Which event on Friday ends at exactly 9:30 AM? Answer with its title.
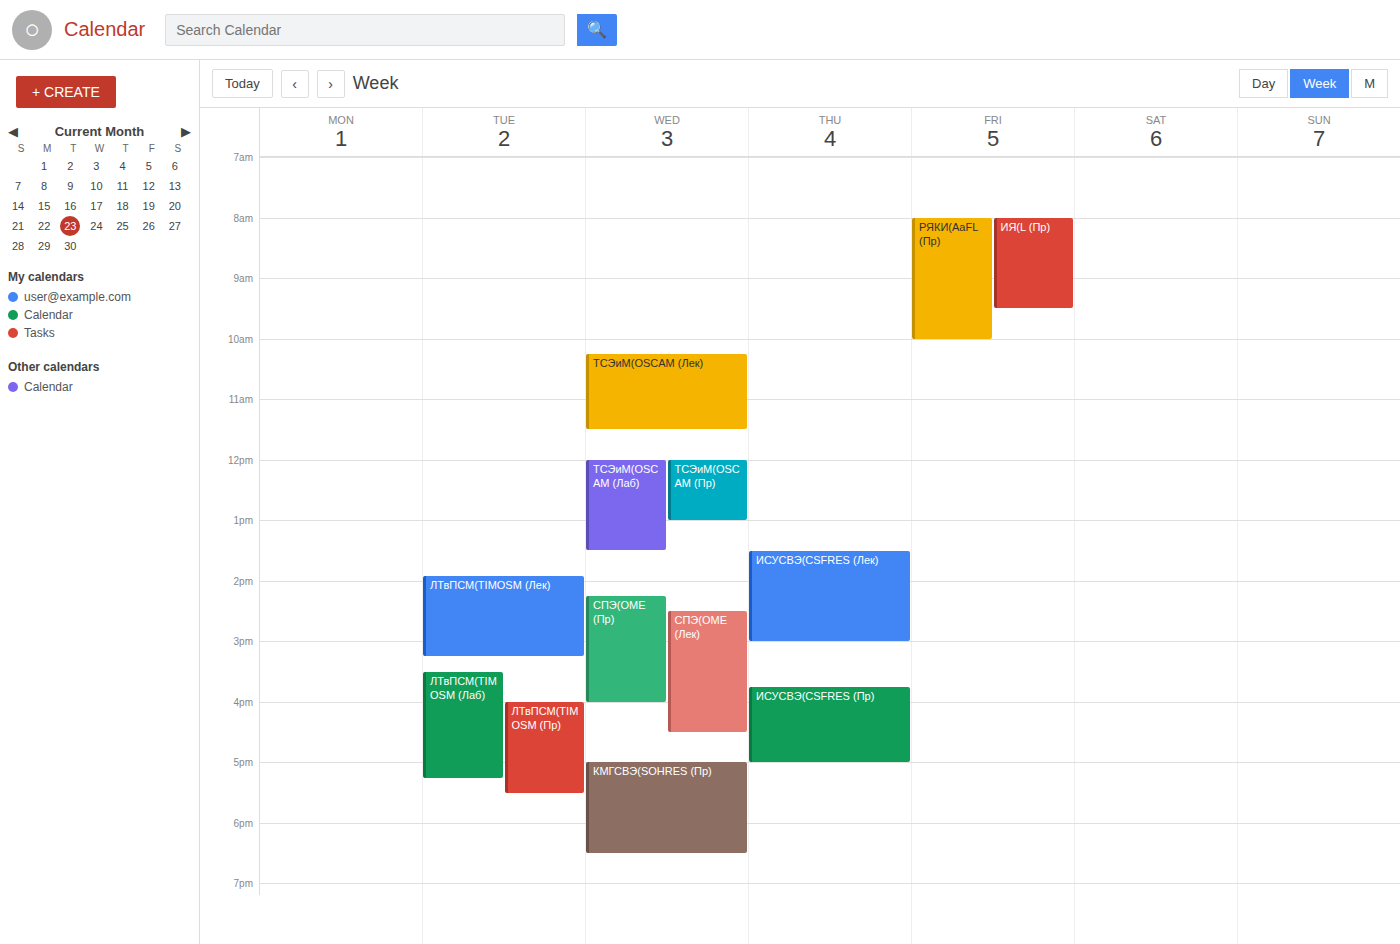
"ИЯ(L (Пр)"